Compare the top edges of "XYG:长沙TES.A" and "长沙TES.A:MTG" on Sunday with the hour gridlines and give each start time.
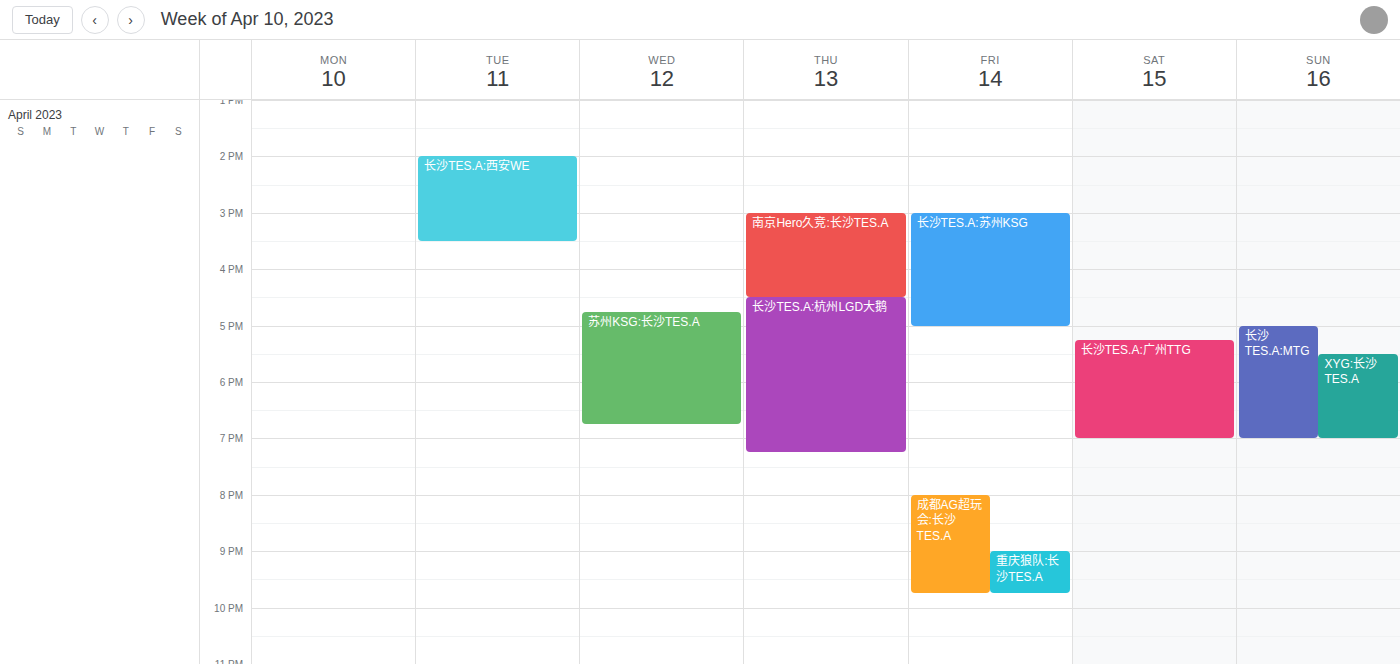
"XYG:长沙TES.A": 5:30 PM, halfway between the 5 PM and 6 PM lines. "长沙TES.A:MTG": 5:00 PM, exactly on the 5 PM line.